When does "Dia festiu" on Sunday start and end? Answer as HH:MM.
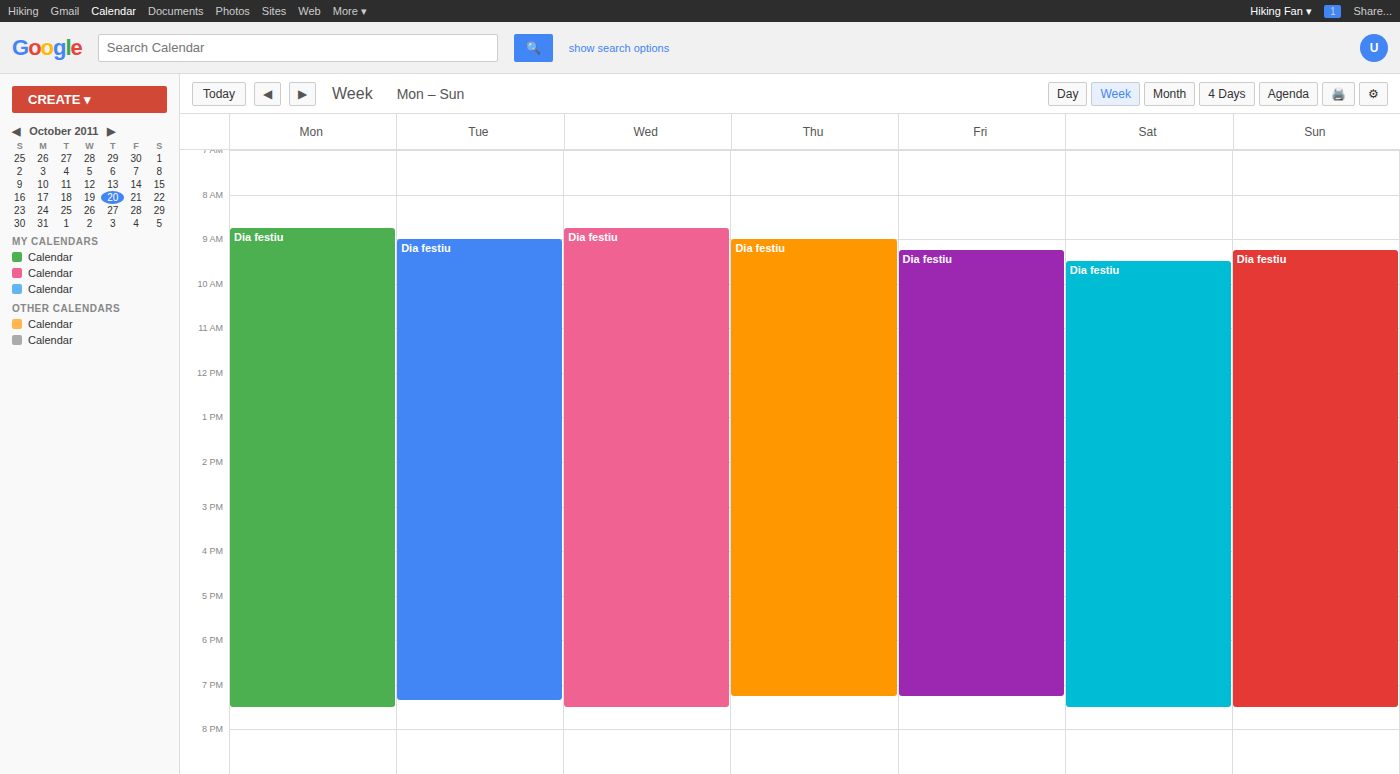
09:15 to 19:30